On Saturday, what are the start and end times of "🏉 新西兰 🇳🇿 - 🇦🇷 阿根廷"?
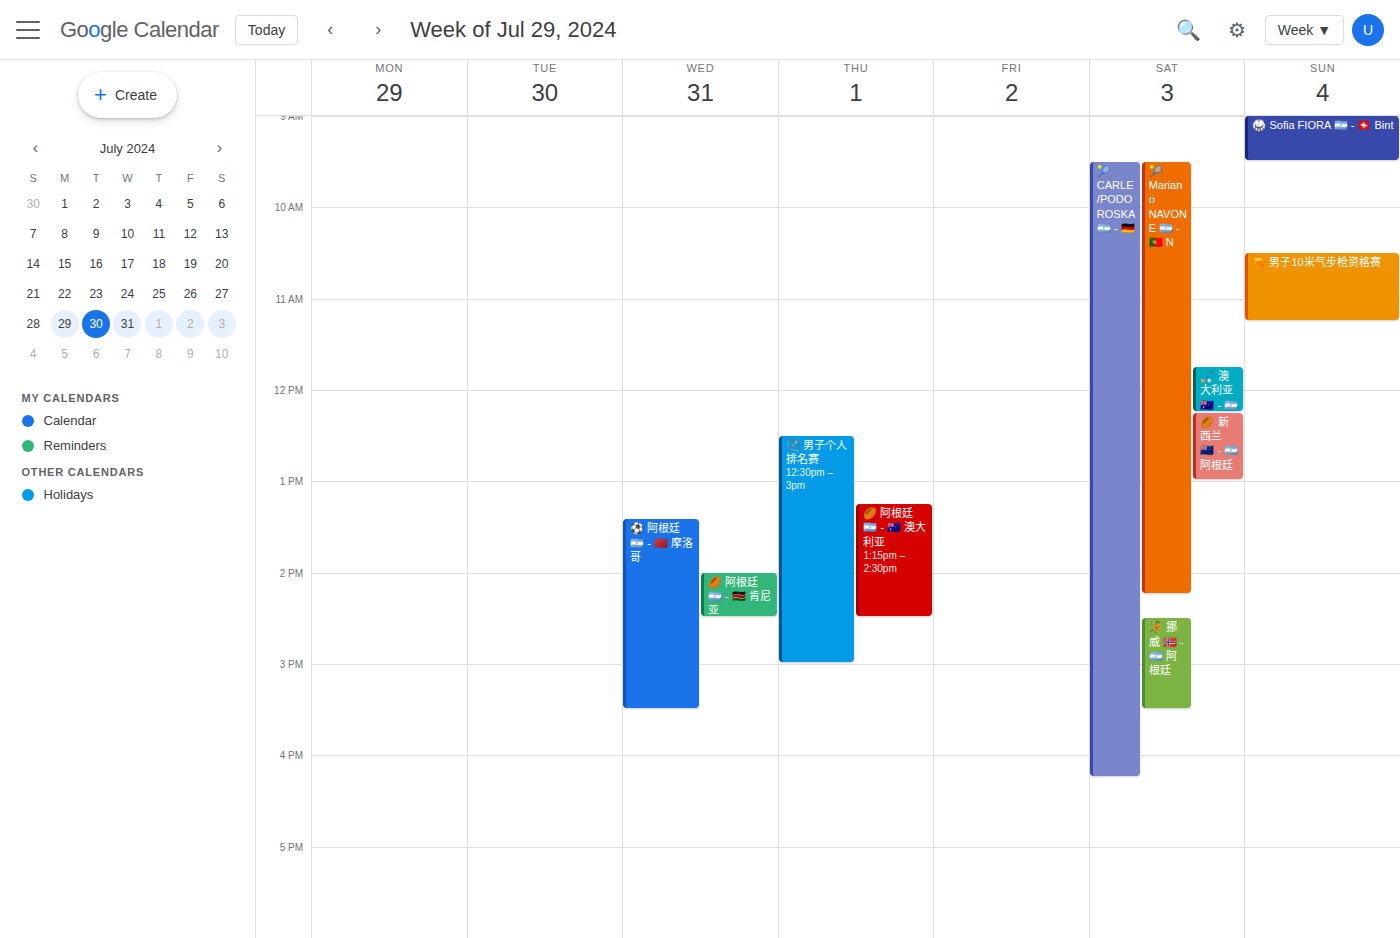
12:15 PM to 1:00 PM